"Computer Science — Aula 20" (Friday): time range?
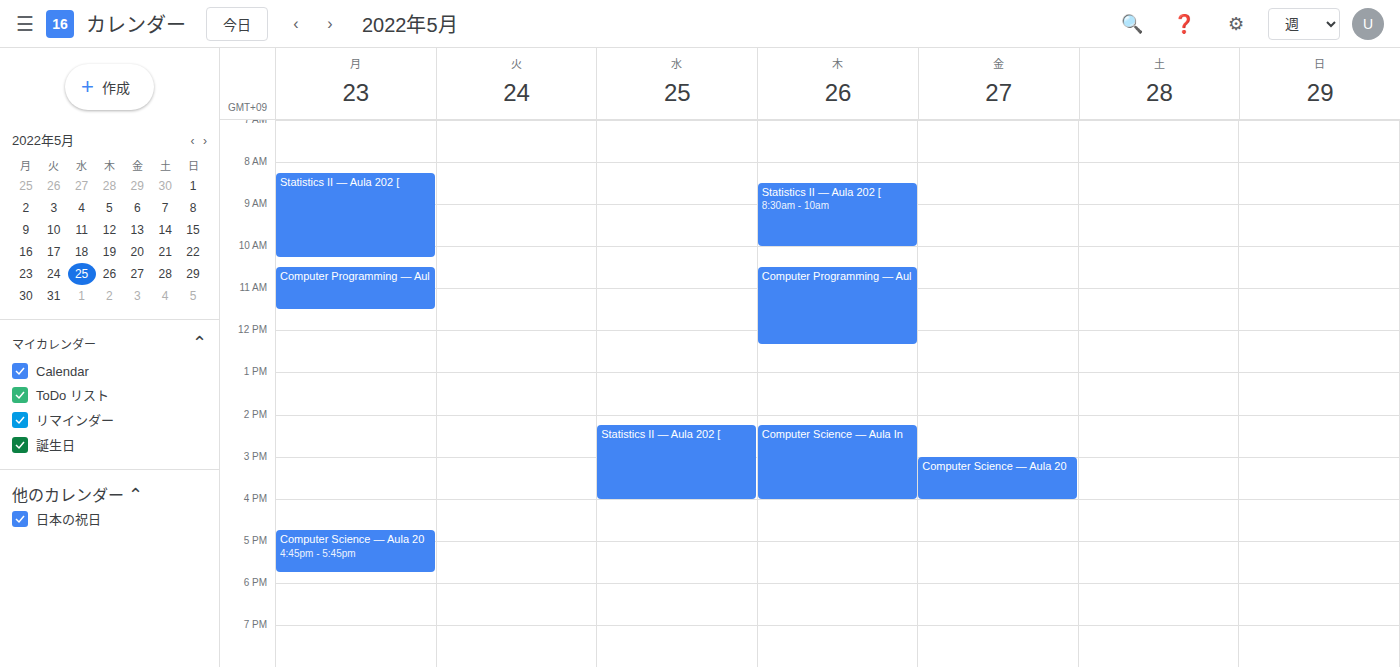
15:00 to 16:00